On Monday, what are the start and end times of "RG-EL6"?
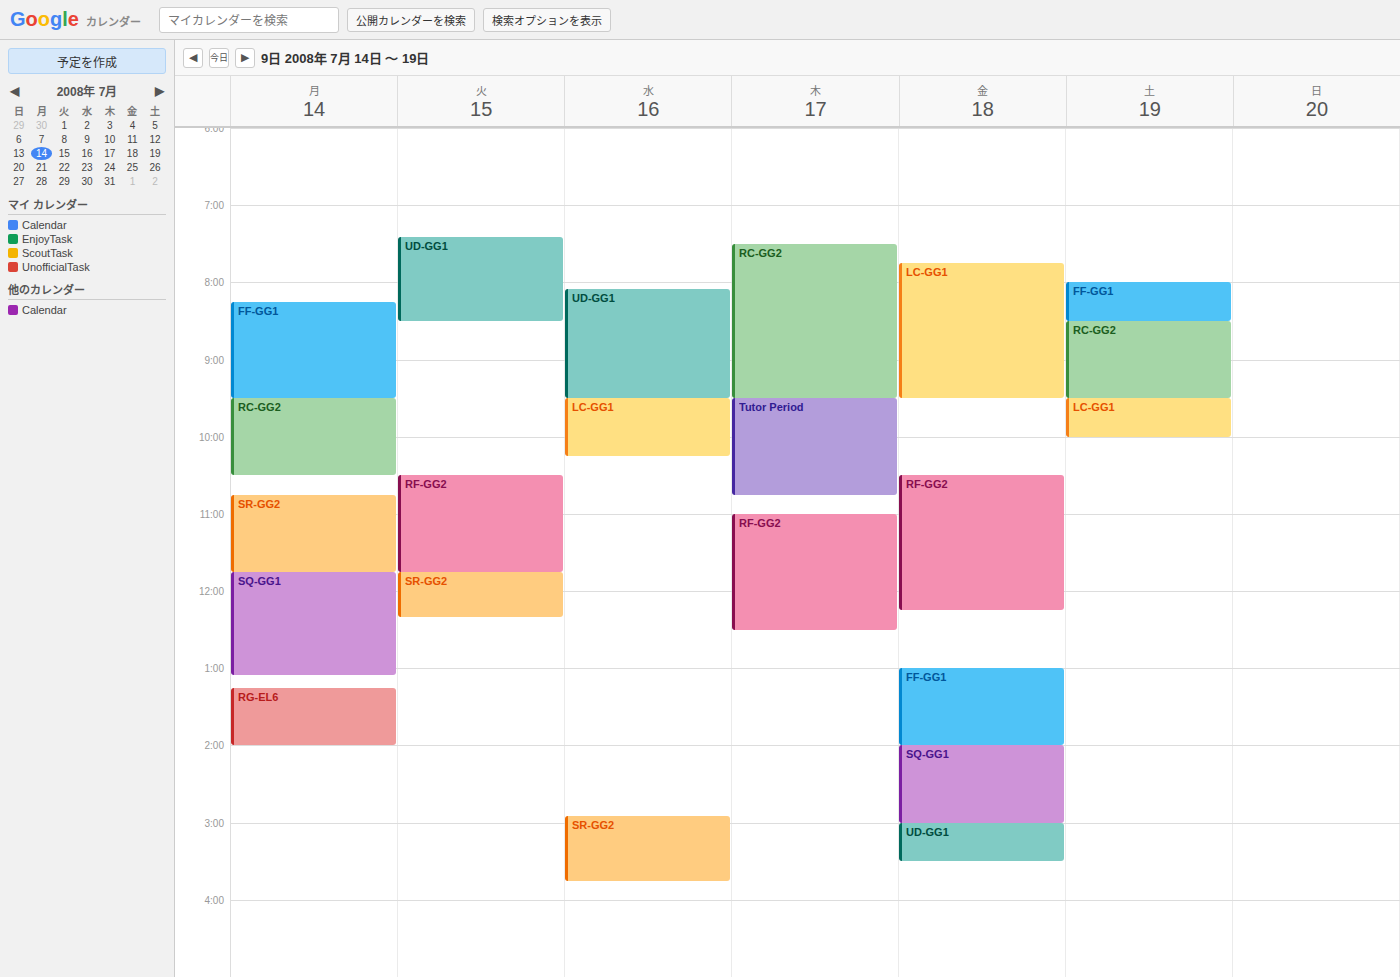
1:15 PM to 2:00 PM